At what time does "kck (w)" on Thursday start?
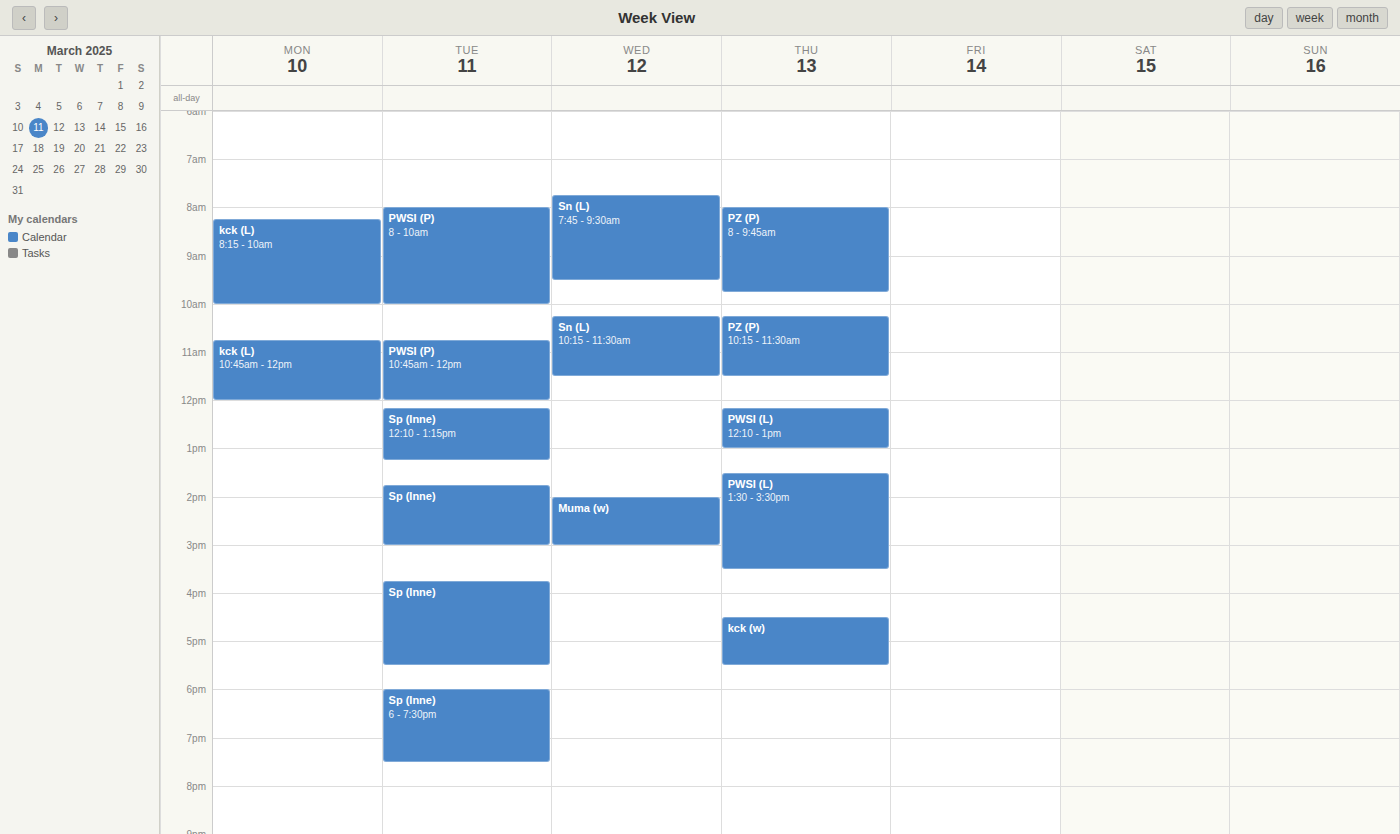
4:30 PM